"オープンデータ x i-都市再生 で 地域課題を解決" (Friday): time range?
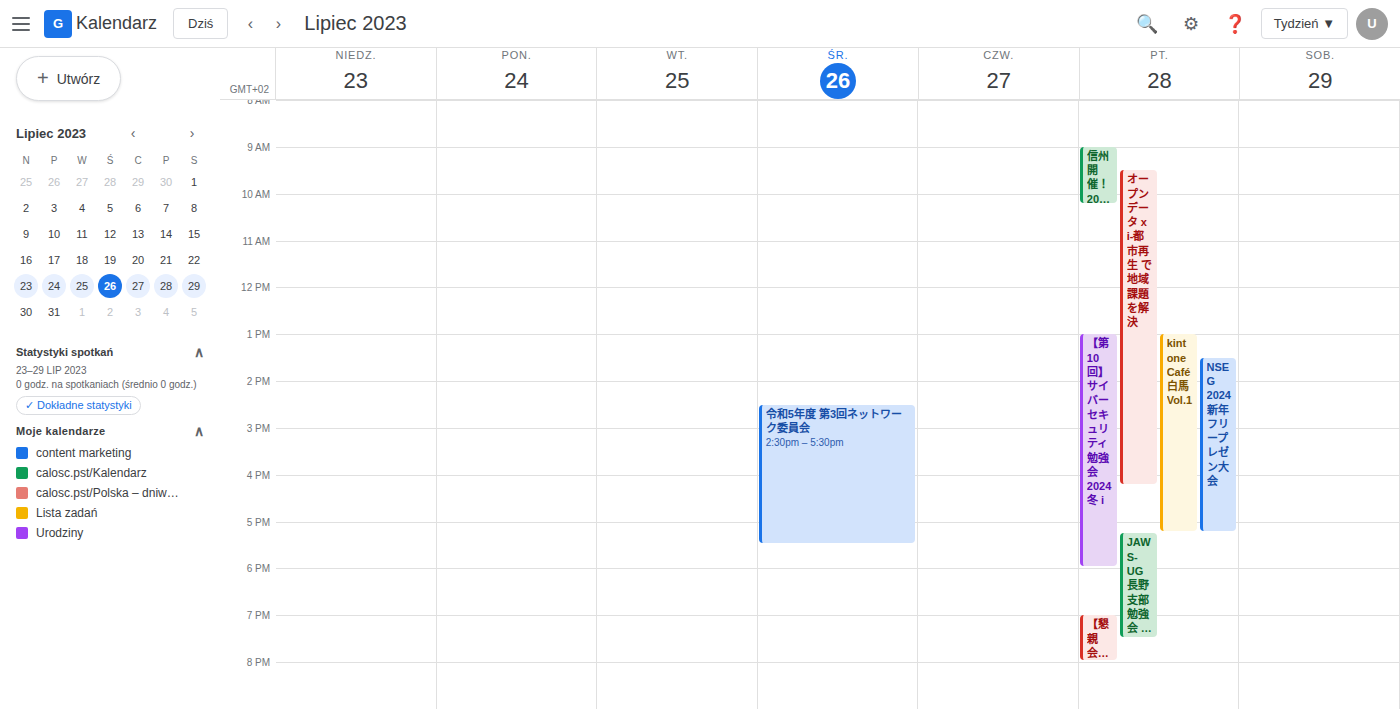
9:30 AM to 4:15 PM